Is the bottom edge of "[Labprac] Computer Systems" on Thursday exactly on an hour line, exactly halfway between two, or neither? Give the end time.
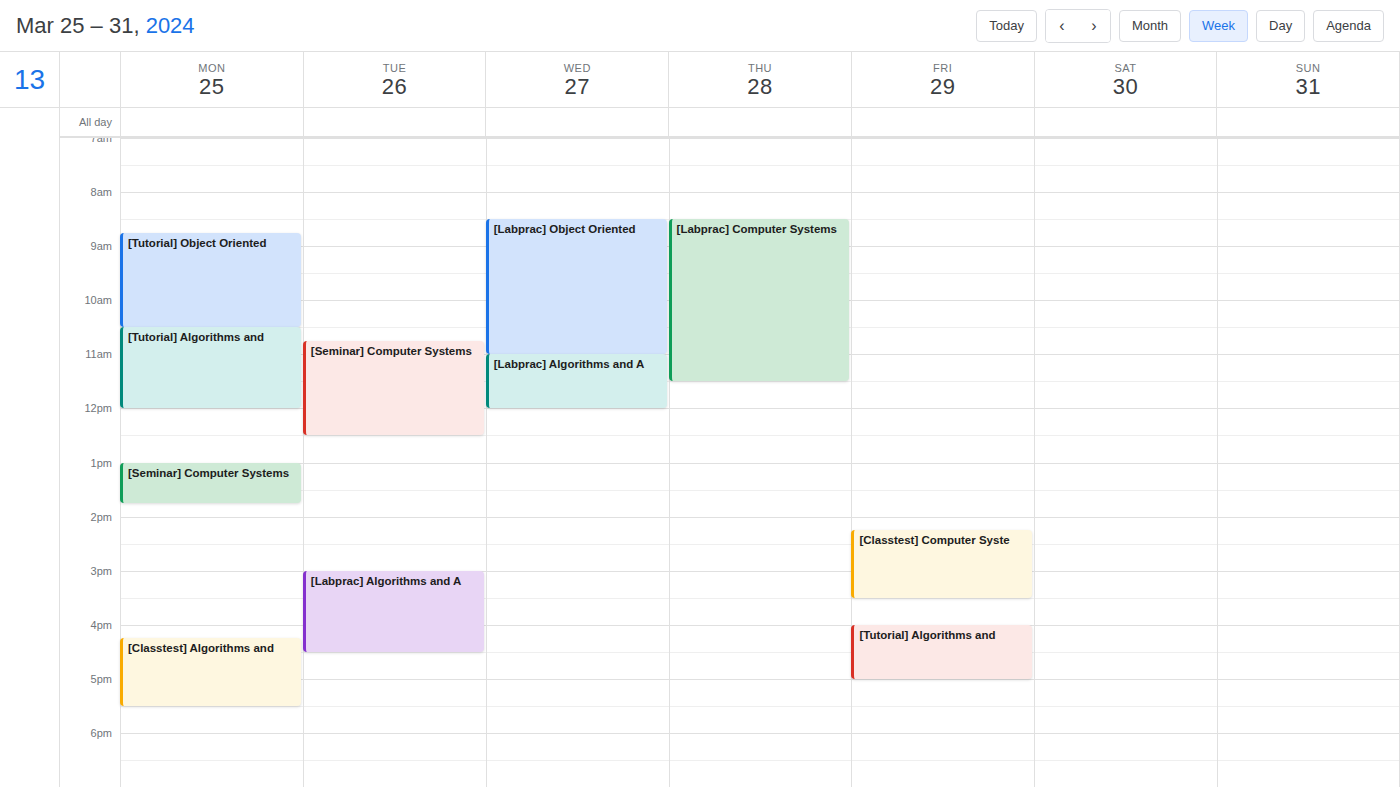
11:30 AM -- halfway between the 11 AM and 12 PM lines.